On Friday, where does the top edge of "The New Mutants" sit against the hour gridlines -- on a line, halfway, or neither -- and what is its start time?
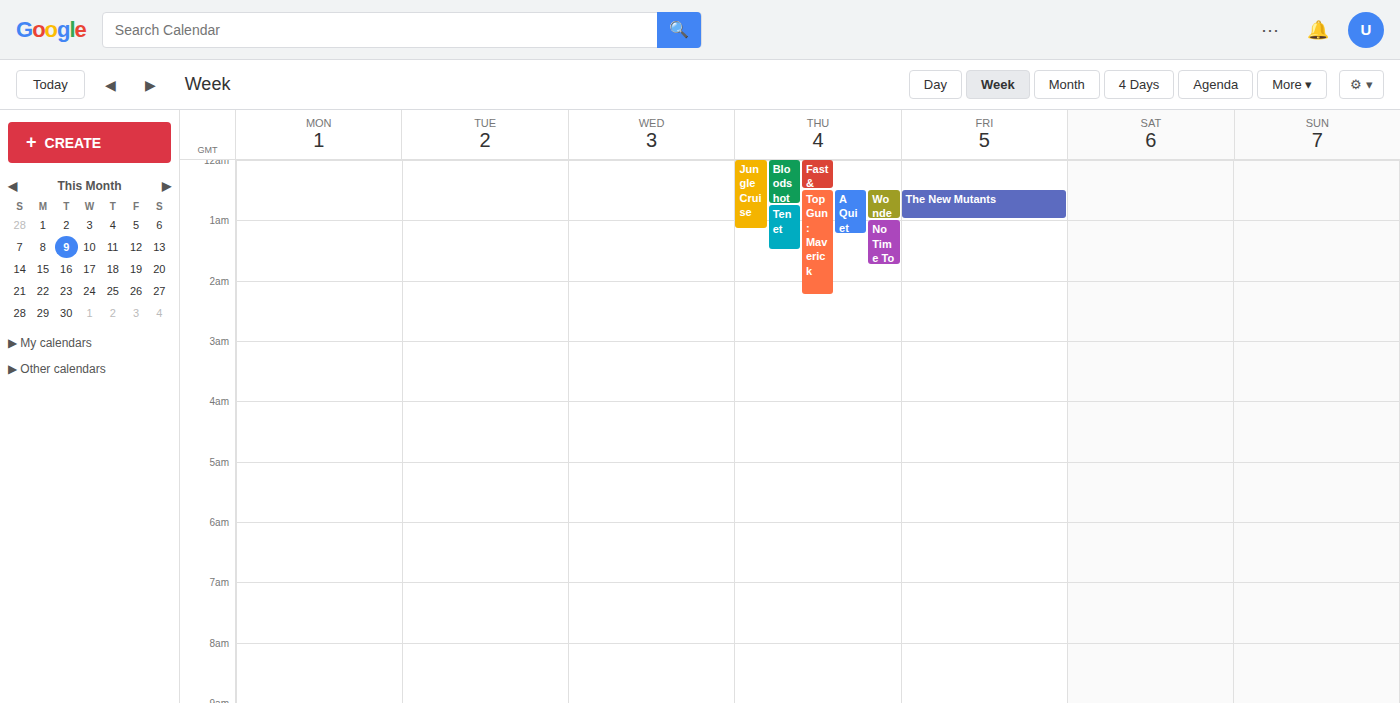
12:30 AM -- halfway between the 12 AM and 1 AM lines.